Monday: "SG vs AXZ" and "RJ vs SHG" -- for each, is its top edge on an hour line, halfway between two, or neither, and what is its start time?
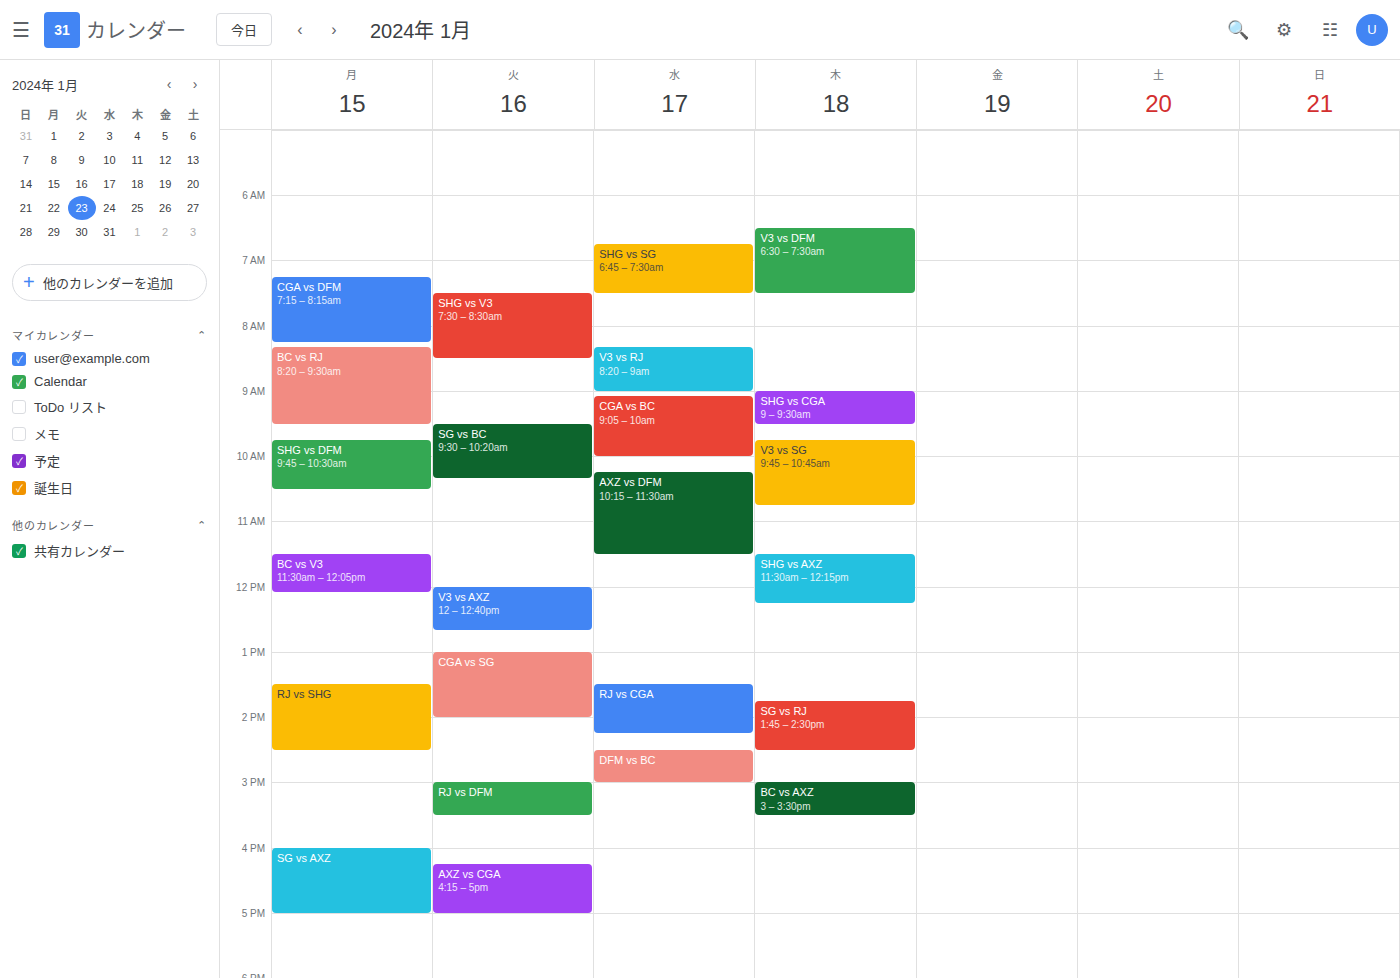
"SG vs AXZ": 4:00 PM, exactly on the 4 PM line. "RJ vs SHG": 1:30 PM, halfway between the 1 PM and 2 PM lines.